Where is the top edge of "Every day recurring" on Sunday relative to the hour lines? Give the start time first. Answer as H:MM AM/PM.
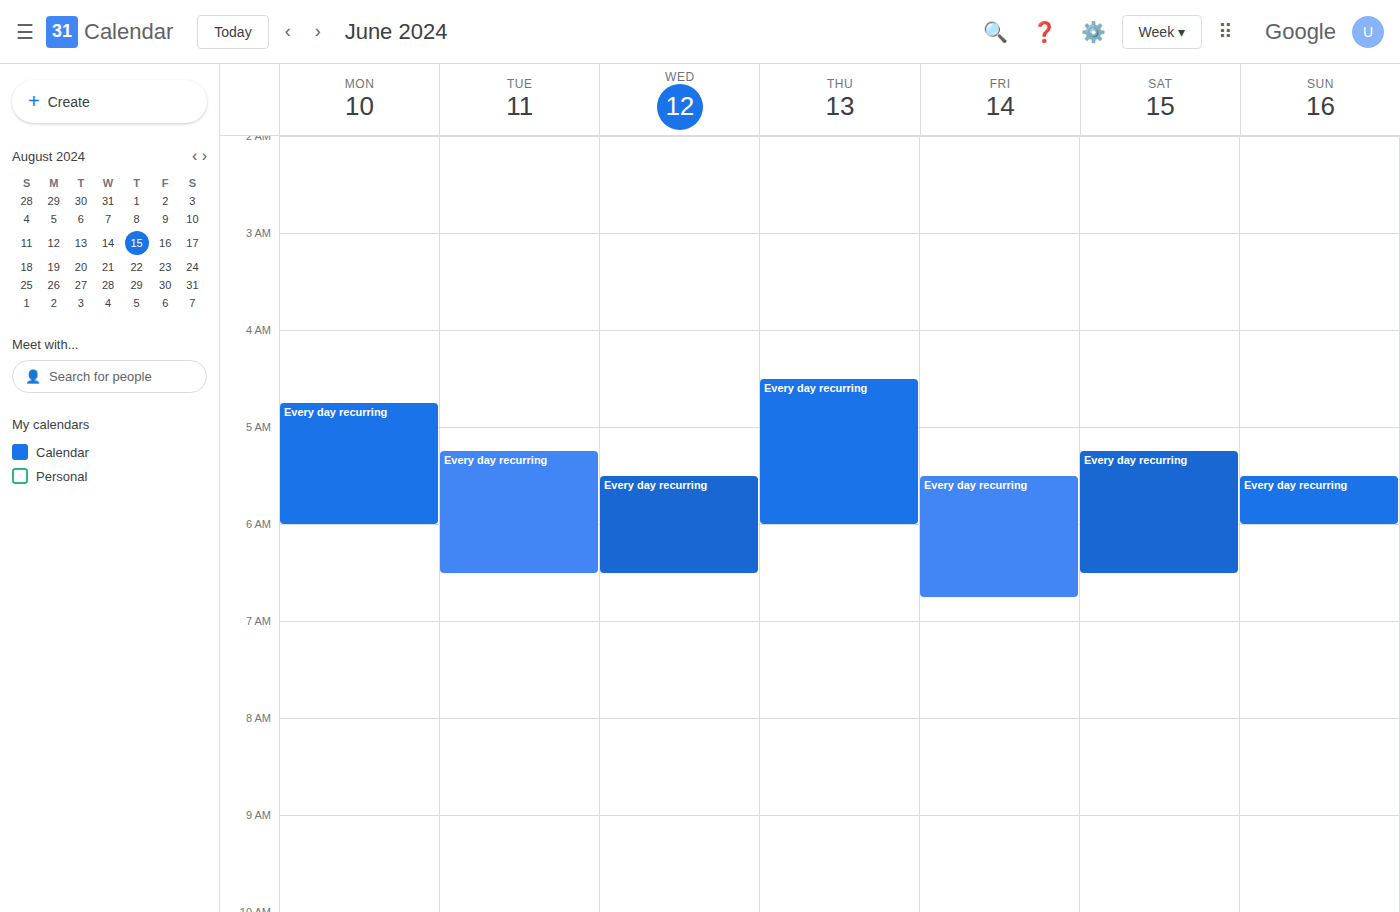
5:30 AM -- halfway between the 5 AM and 6 AM lines.